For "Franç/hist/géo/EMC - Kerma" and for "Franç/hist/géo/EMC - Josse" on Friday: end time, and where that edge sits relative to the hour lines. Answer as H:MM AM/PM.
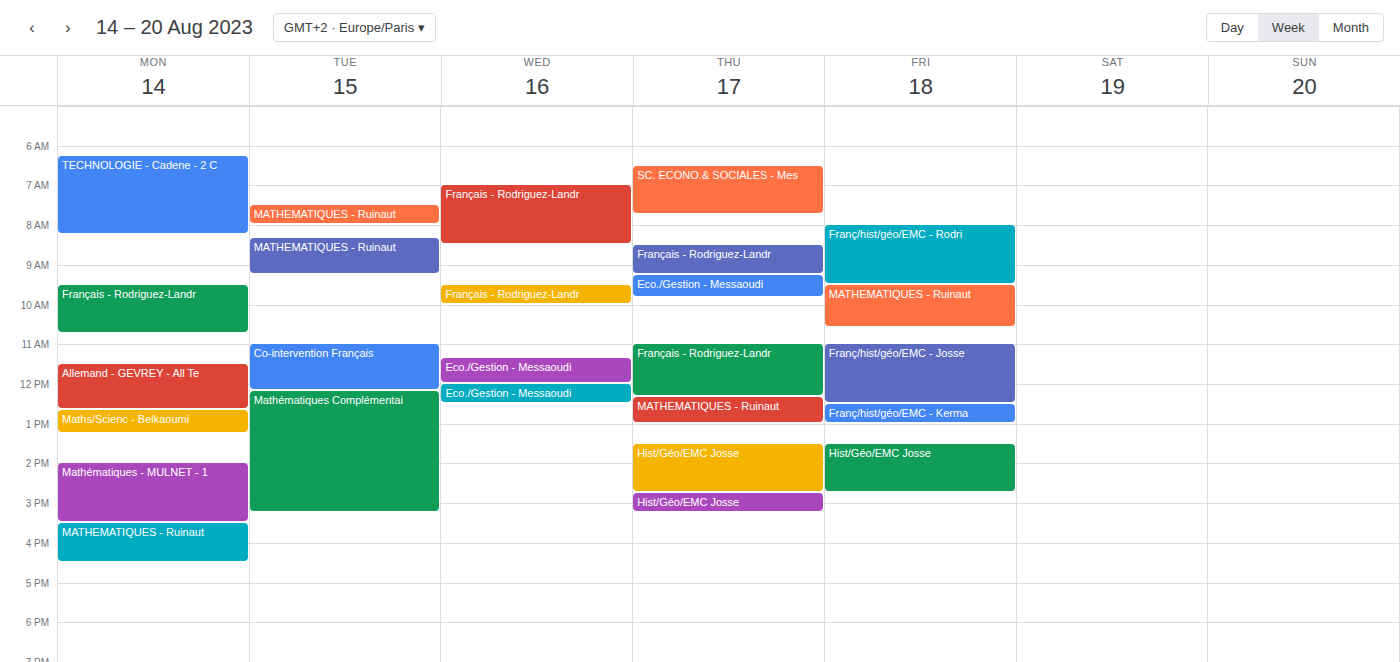
"Franç/hist/géo/EMC - Kerma": 1:00 PM, exactly on the 1 PM line. "Franç/hist/géo/EMC - Josse": 12:30 PM, halfway between the 12 PM and 1 PM lines.